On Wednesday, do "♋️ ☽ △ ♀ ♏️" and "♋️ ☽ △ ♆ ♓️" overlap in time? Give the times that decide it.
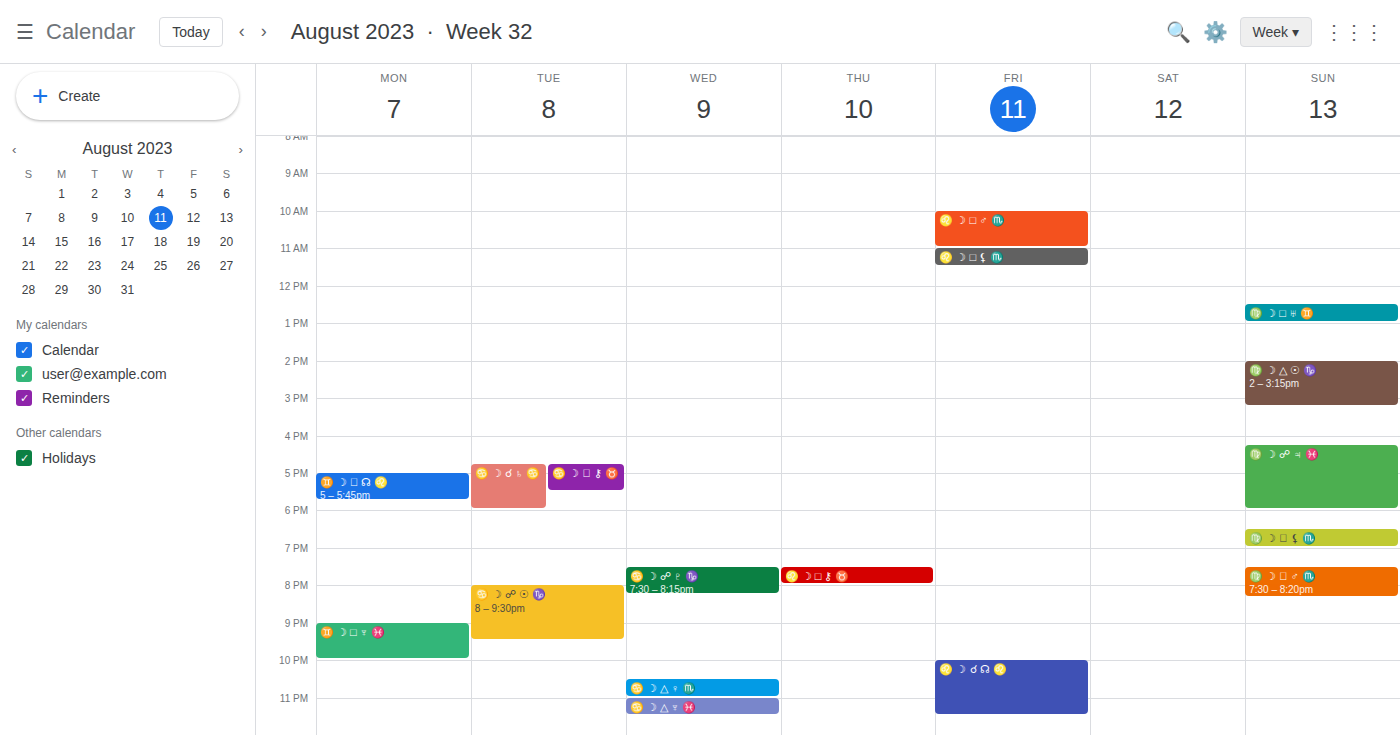
"♋️ ☽ △ ♀ ♏️" ends at 11:00 PM, exactly when "♋️ ☽ △ ♆ ♓️" starts -- they touch but do not overlap.